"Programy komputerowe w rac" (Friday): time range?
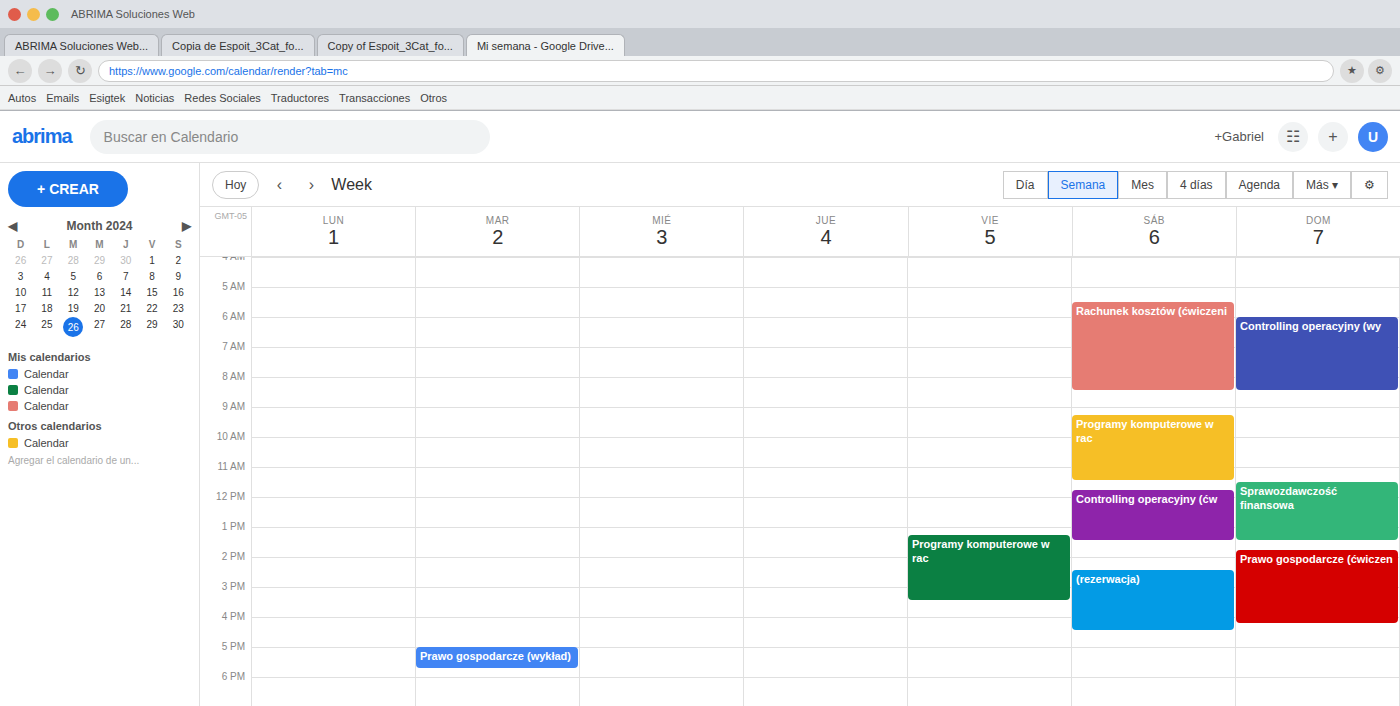
1:15 PM to 3:30 PM